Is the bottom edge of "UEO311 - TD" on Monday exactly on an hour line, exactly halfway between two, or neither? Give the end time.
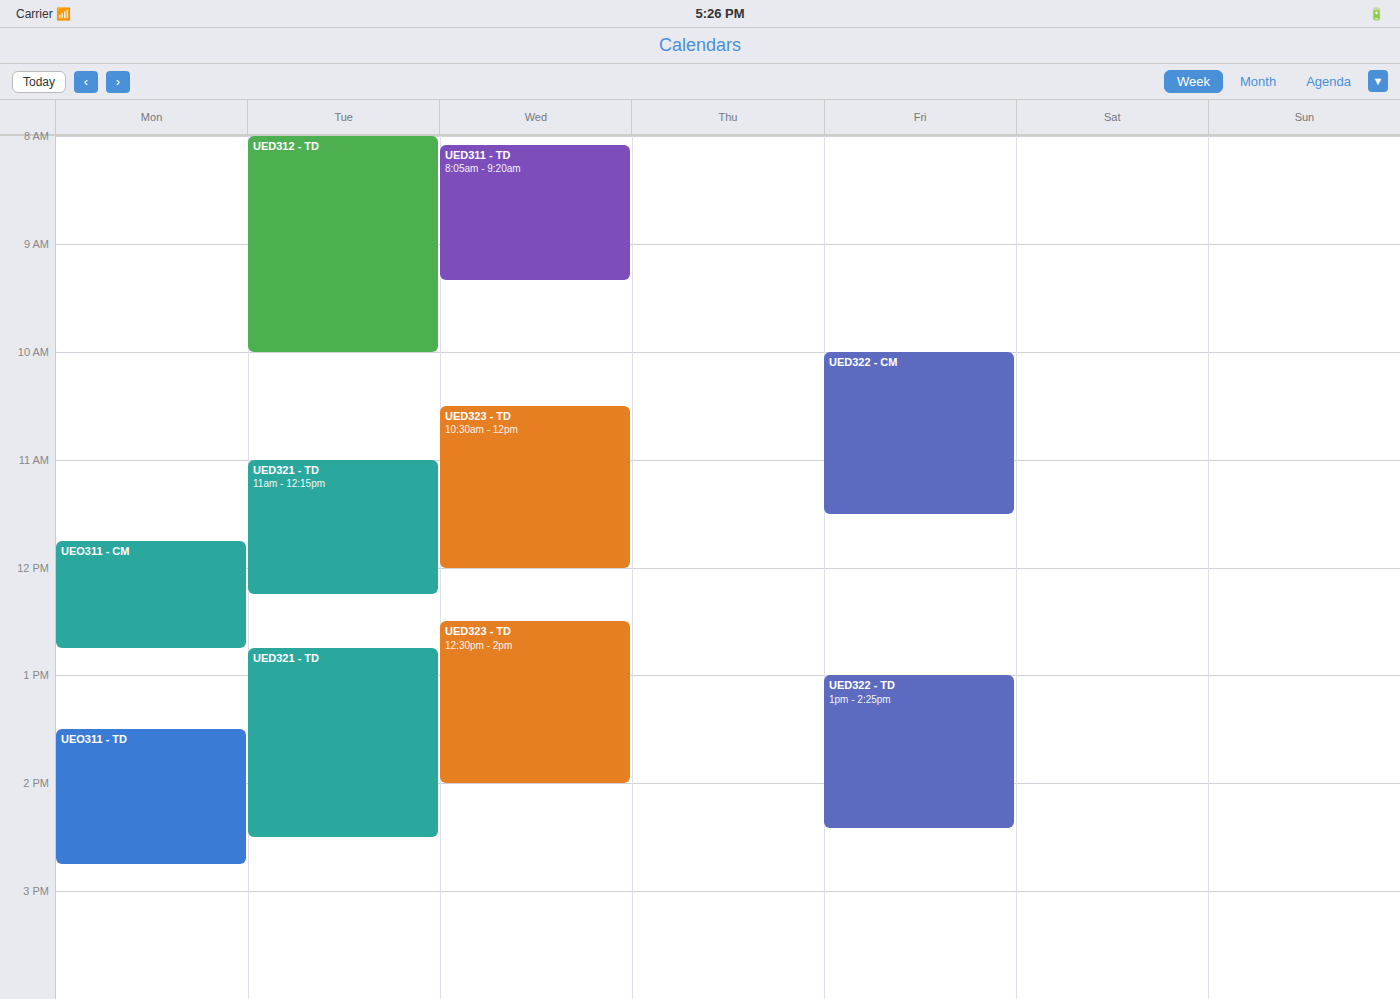
2:45 PM -- neither: three quarters of the way from the 2 PM line to the 3 PM line.